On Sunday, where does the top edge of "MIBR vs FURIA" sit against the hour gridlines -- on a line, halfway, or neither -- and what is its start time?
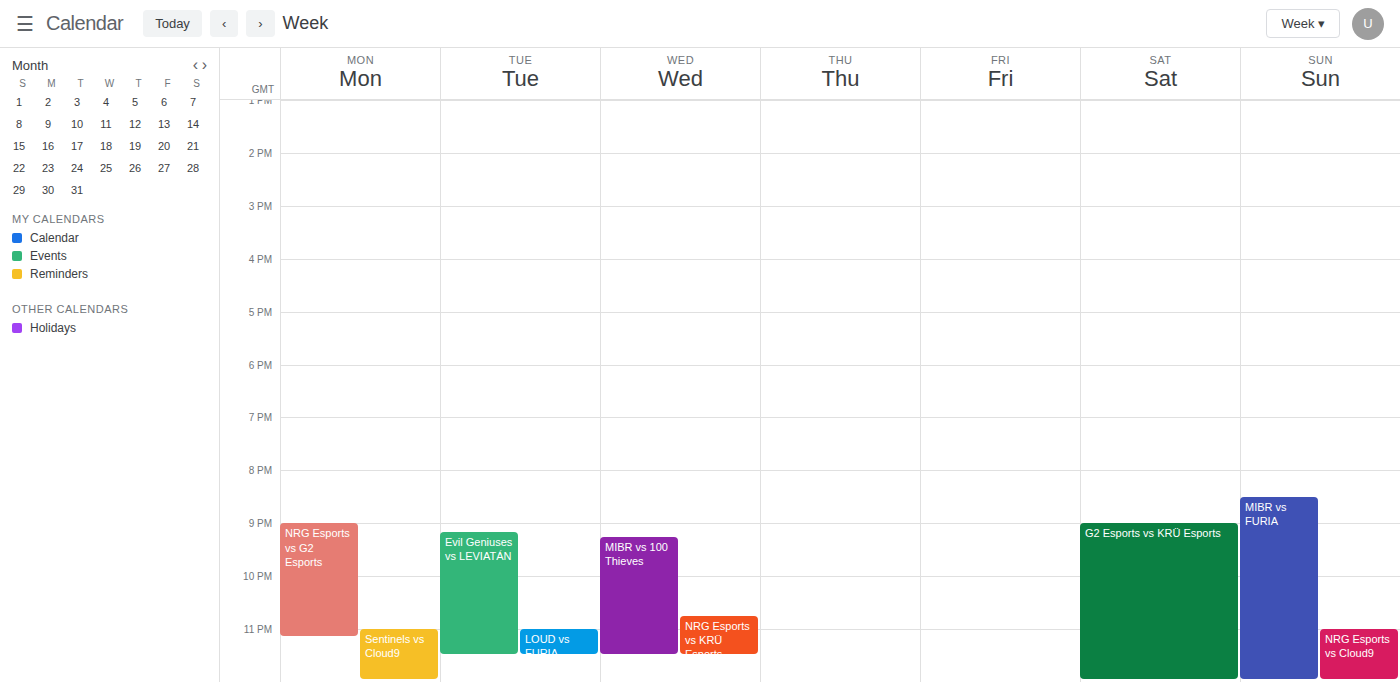
8:30 PM -- halfway between the 8 PM and 9 PM lines.